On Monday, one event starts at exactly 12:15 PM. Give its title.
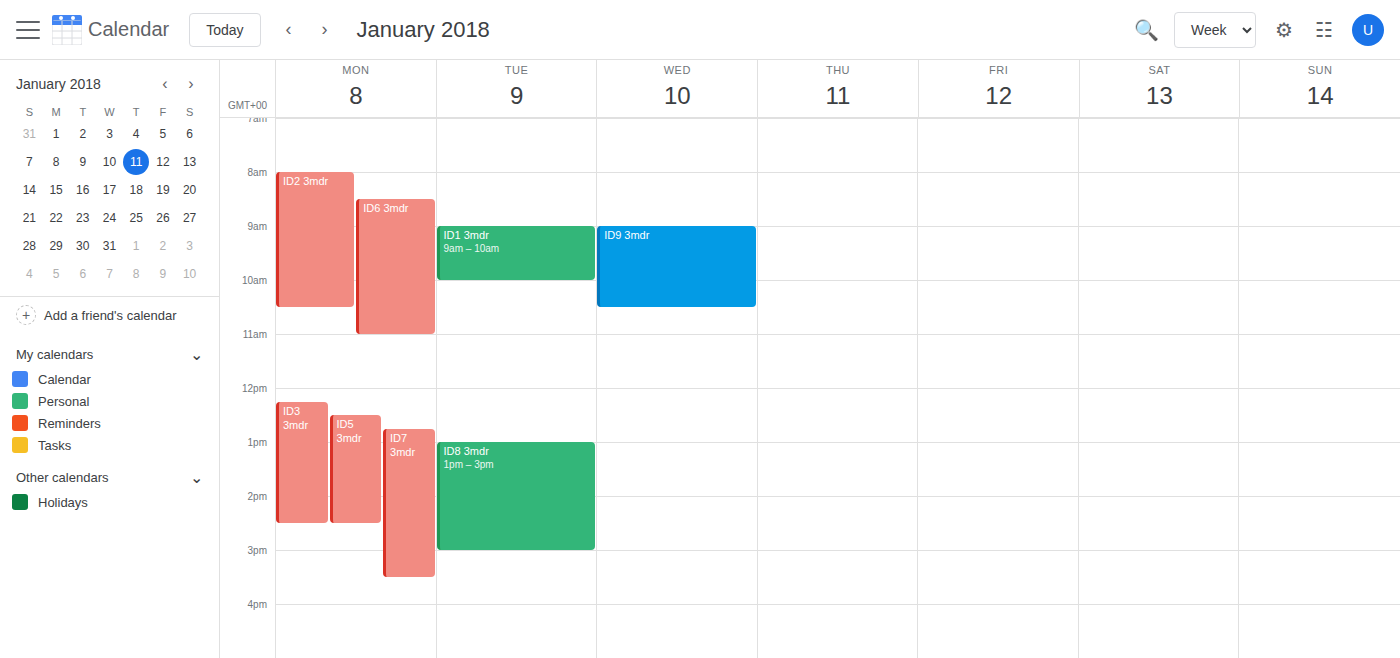
"ID3 3mdr"